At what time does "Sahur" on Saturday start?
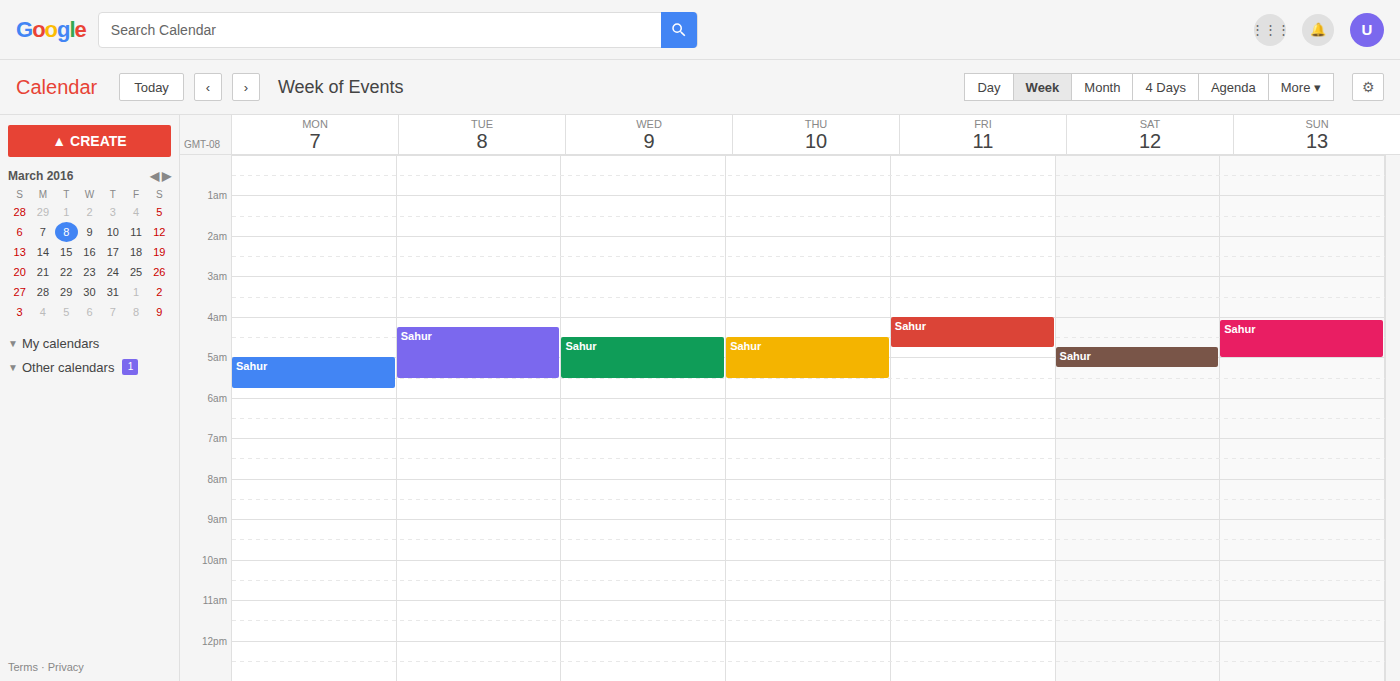
4:45 AM